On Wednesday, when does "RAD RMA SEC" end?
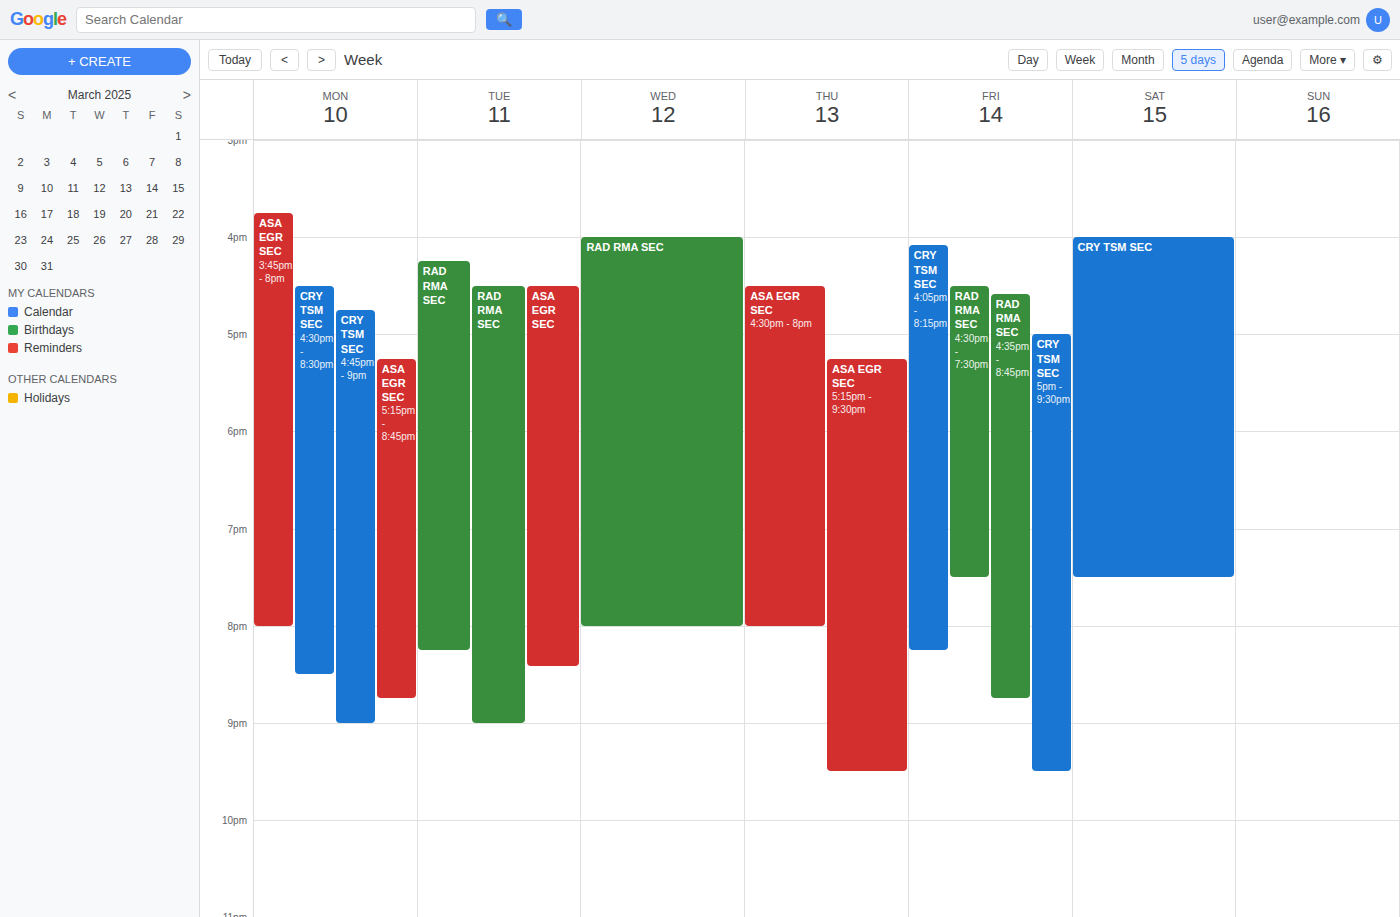
8:00 PM